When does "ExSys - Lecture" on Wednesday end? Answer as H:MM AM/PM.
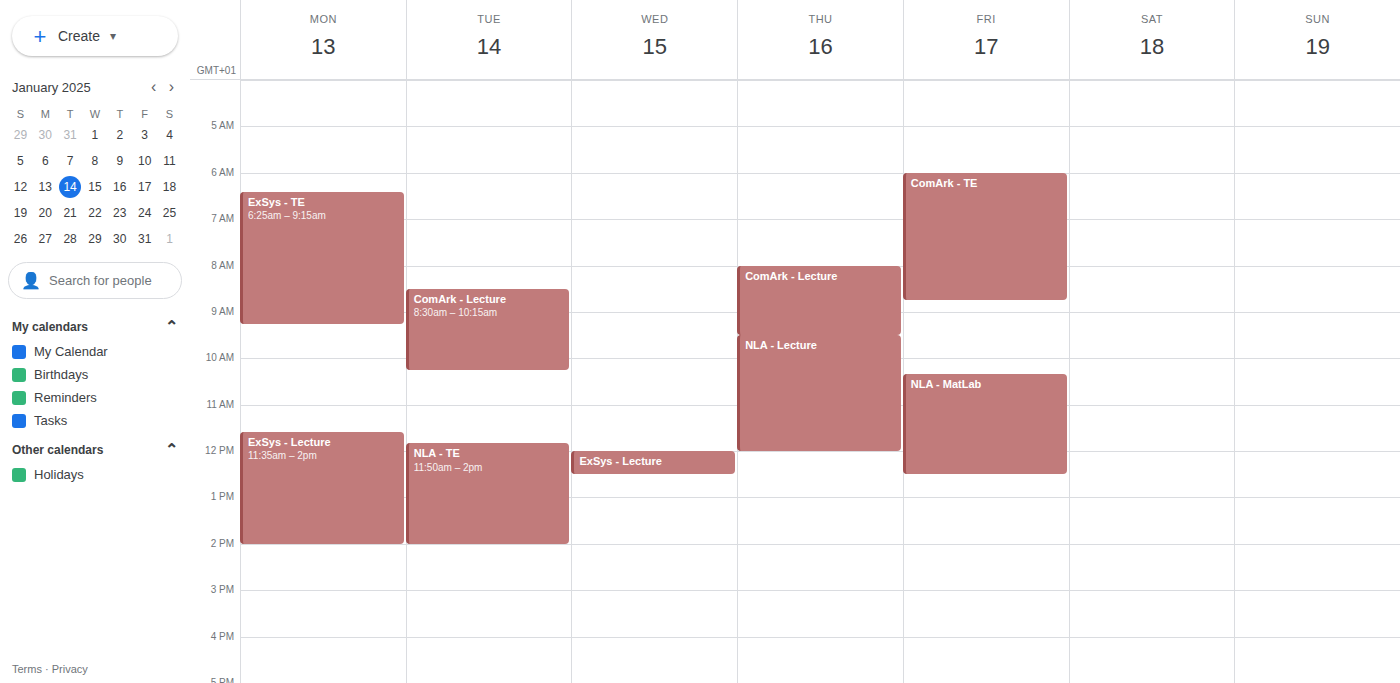
12:30 PM